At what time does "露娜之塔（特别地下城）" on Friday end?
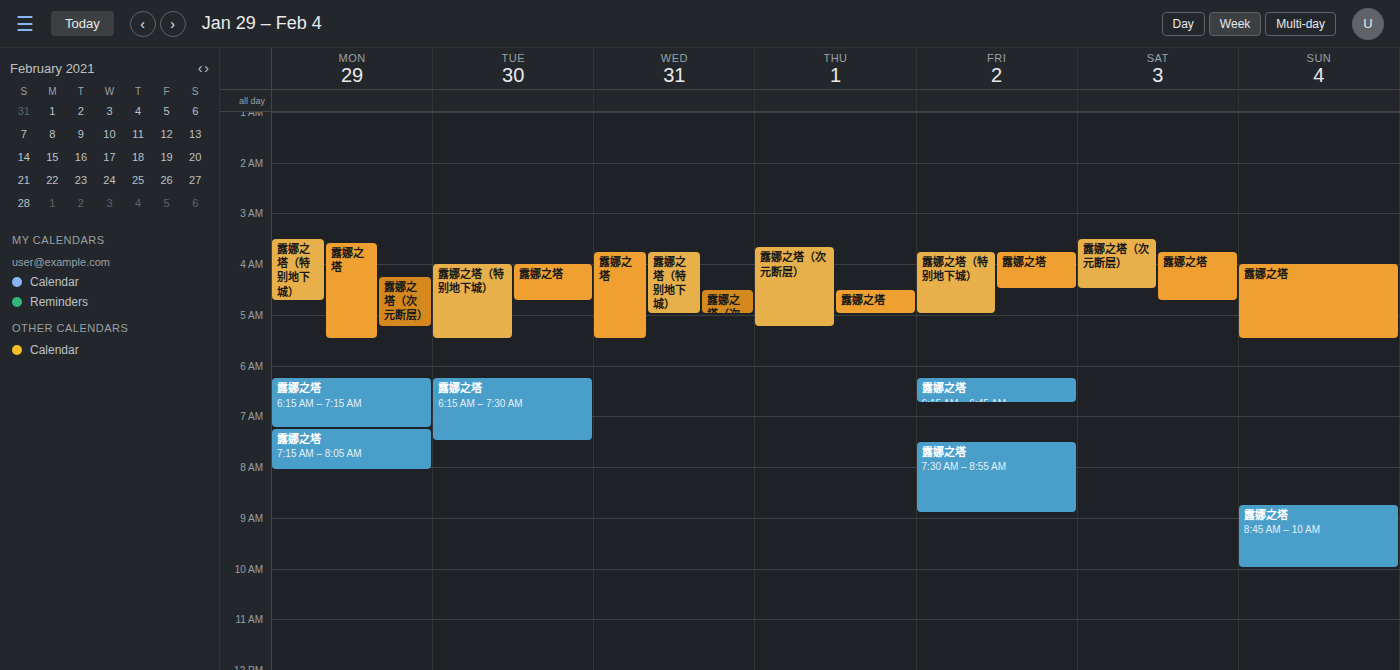
5:00 AM